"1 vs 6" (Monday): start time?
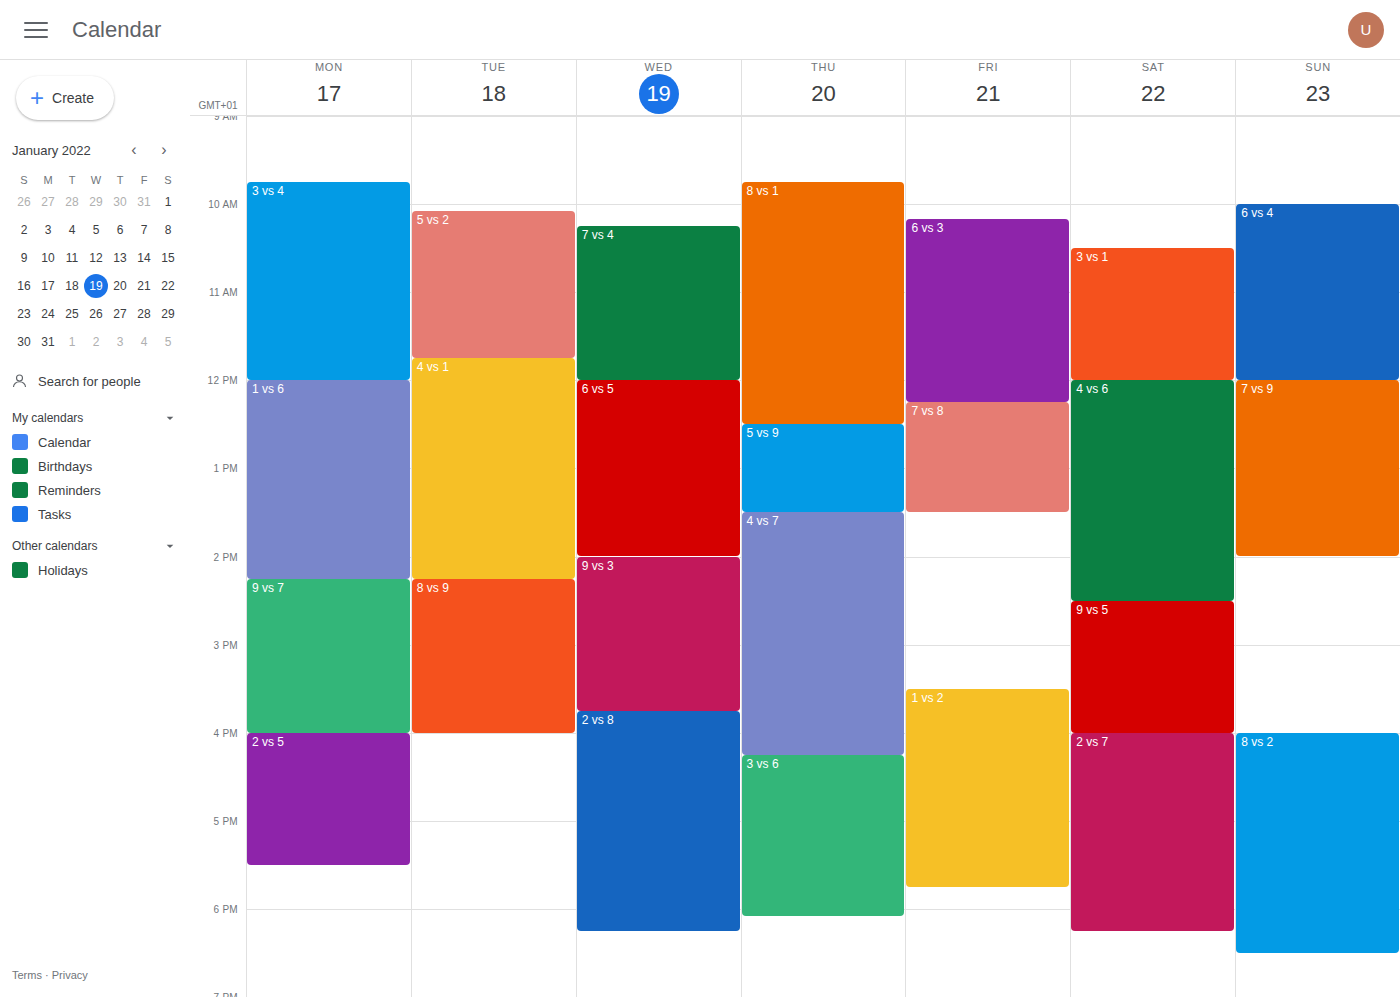
12:00 PM